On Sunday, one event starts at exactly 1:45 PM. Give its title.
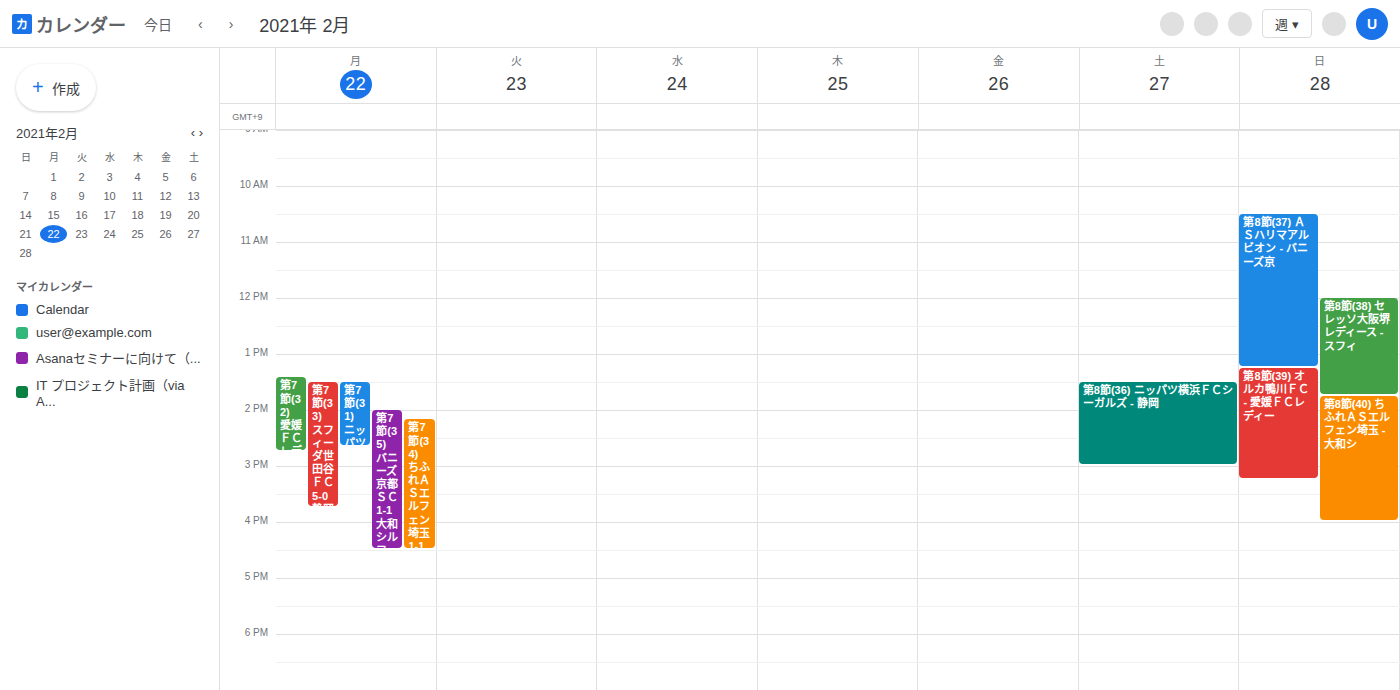
"第8節(40) ちふれＡＳエルフェン埼玉 - 大和シ"